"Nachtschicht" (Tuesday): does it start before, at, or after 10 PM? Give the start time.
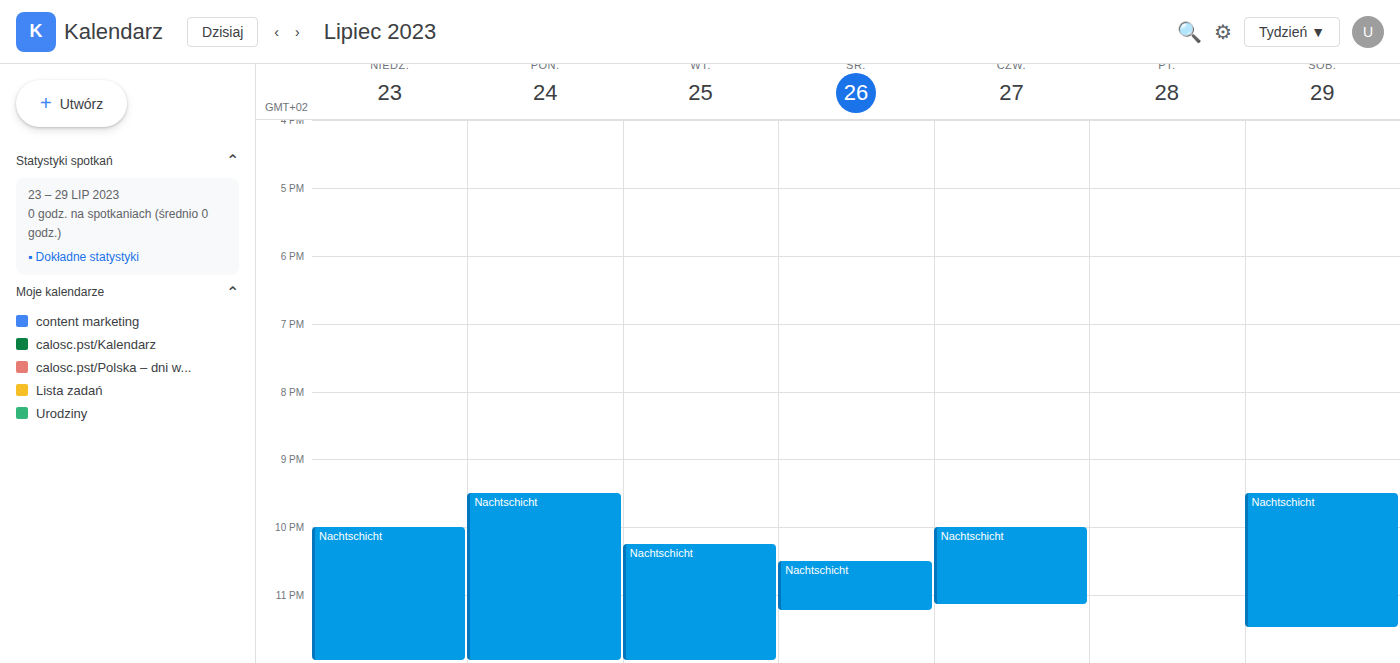
10:15 PM -- after 10 PM, 15 minutes below the 10 PM line.